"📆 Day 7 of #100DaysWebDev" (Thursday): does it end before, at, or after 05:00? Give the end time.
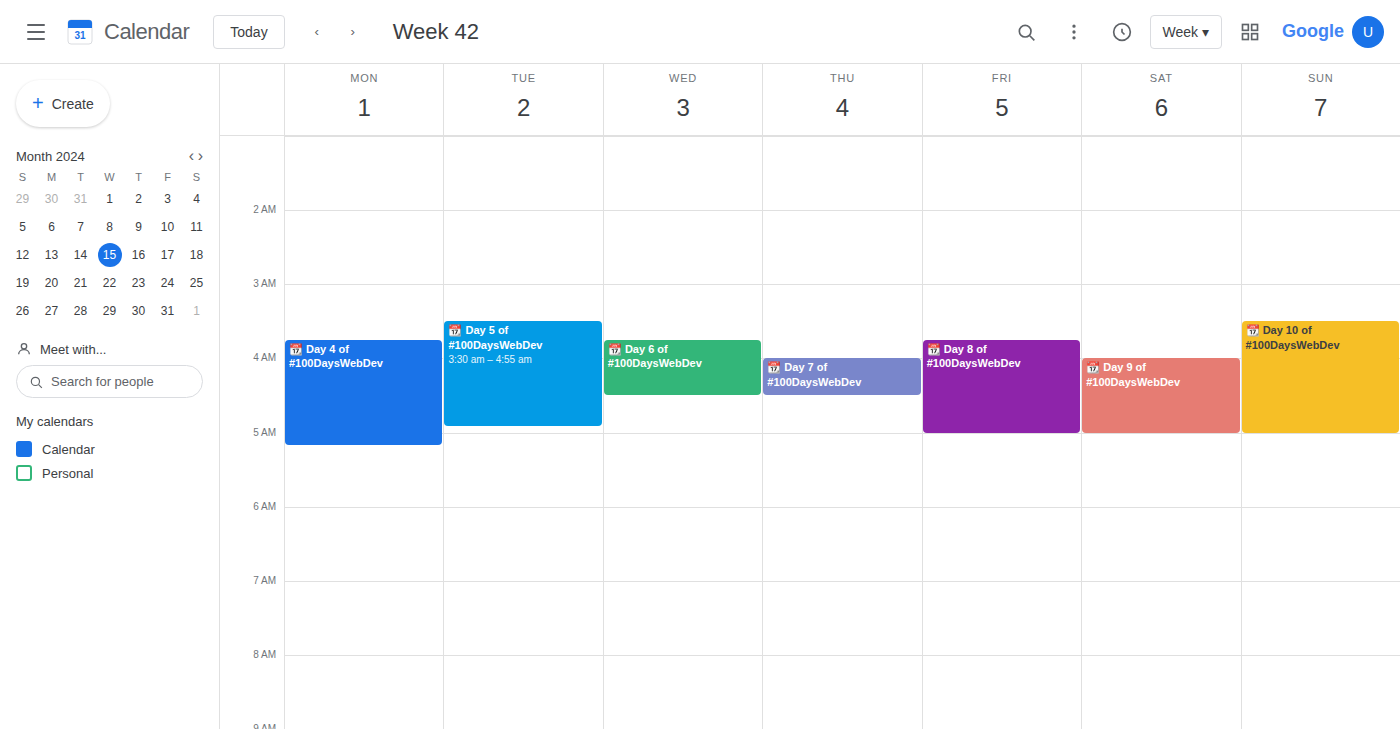
04:30 -- before 05:00, 30 minutes above the 05:00 line.